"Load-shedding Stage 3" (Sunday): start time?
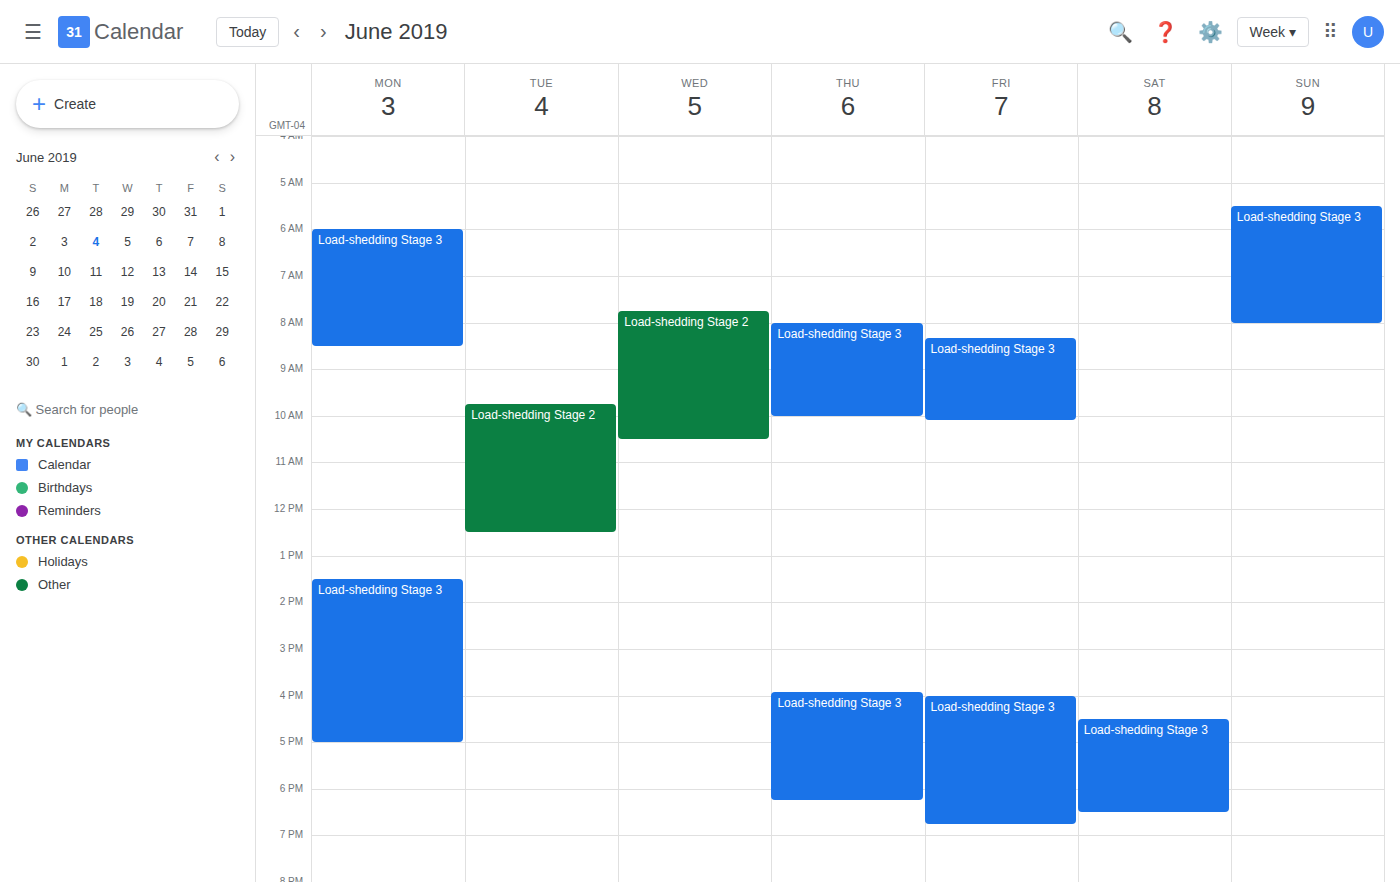
5:30 AM